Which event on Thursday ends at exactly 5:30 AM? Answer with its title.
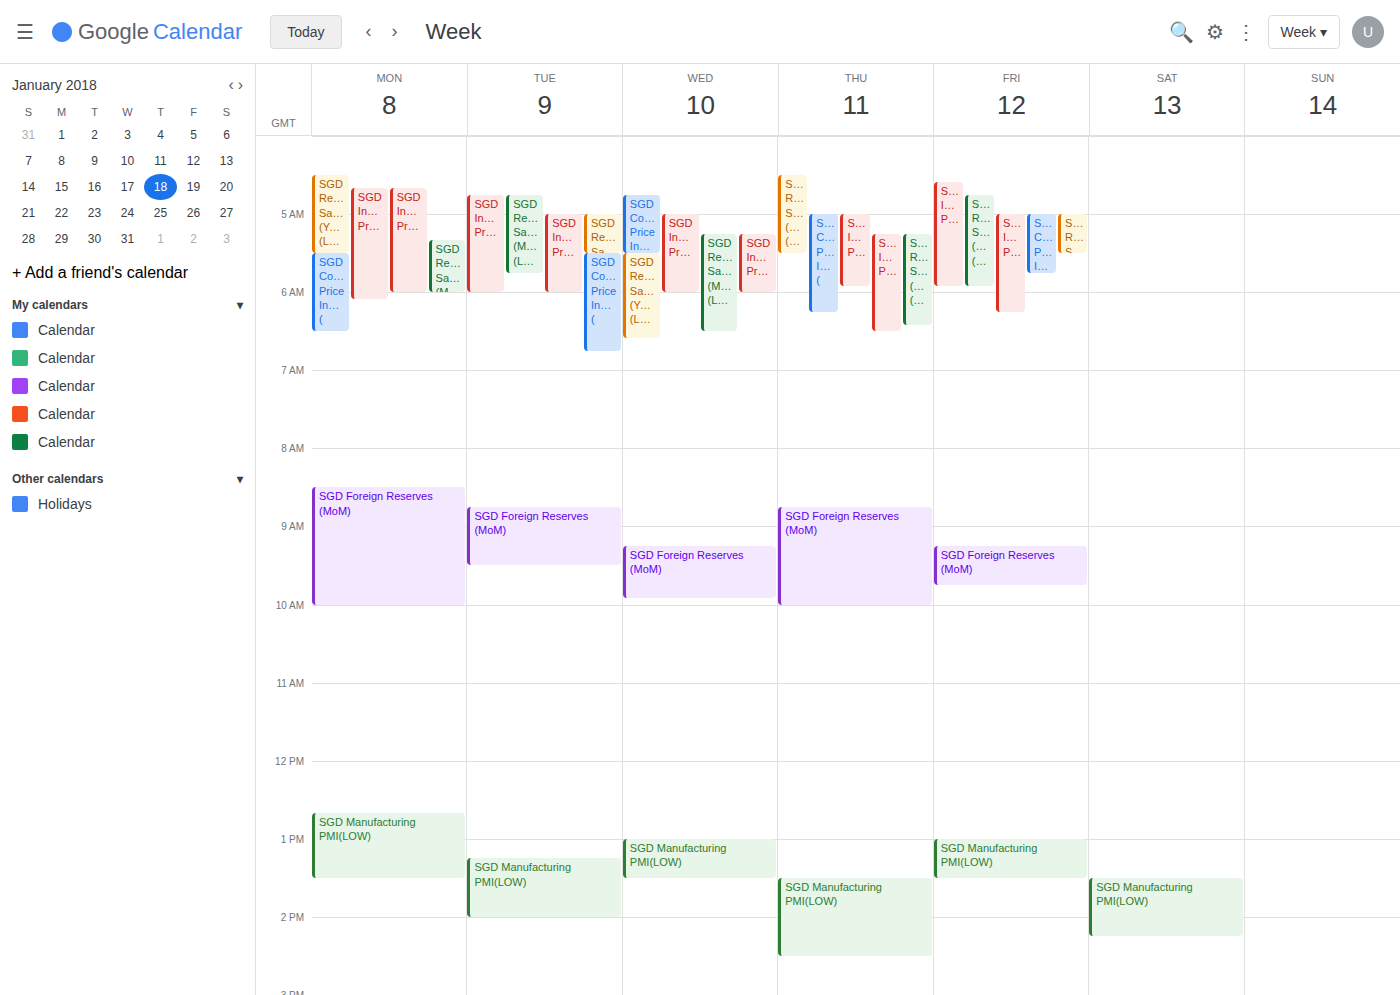
"SGD Retail Sales (YoY)(LOW"